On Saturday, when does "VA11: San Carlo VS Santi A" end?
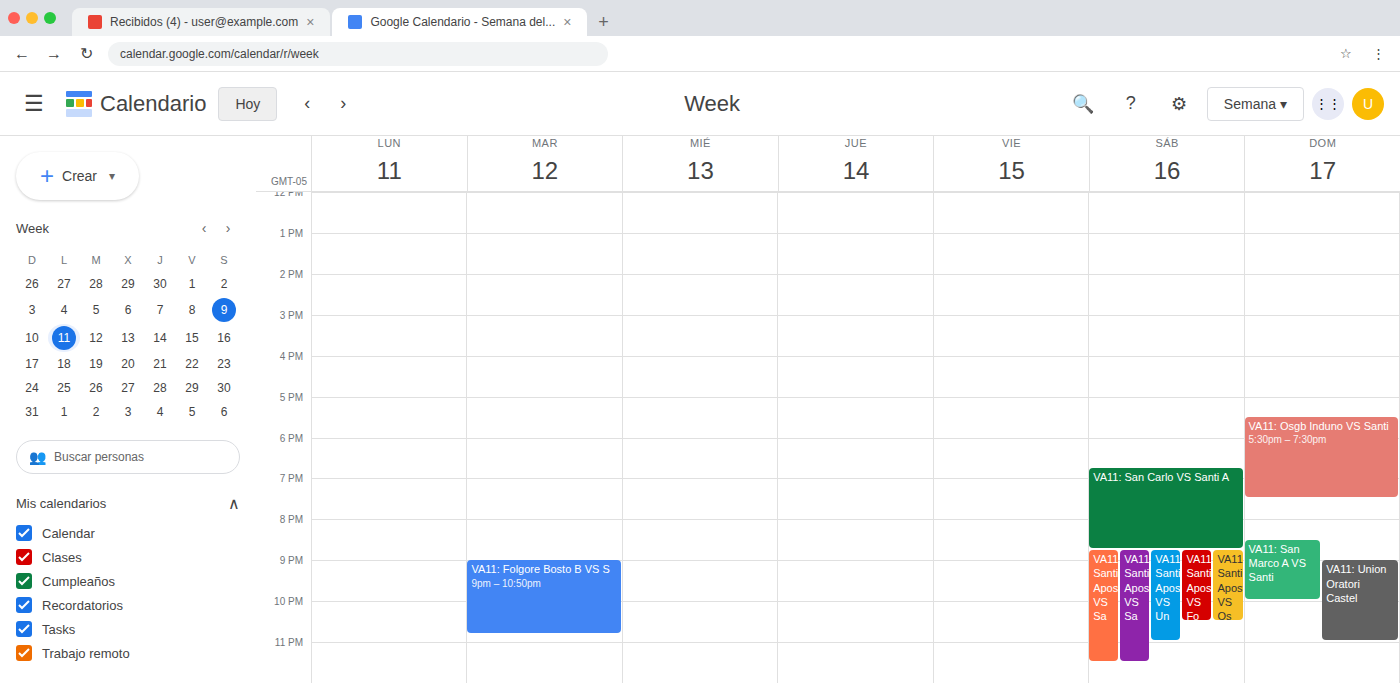
8:45 PM